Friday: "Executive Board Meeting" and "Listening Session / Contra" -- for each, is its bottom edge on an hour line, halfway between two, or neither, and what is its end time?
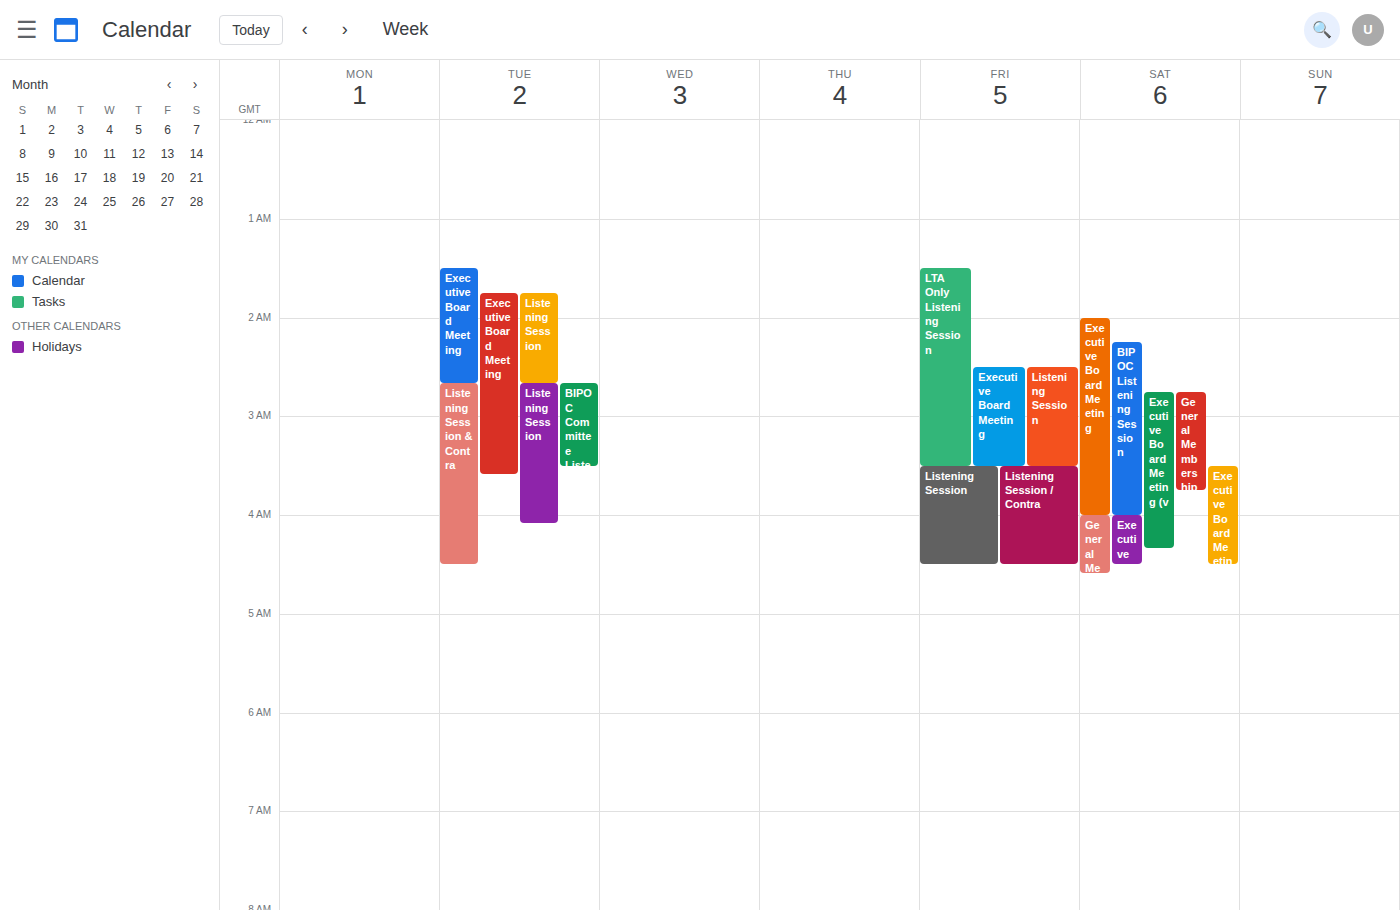
"Executive Board Meeting": 3:30 AM, halfway between the 3 AM and 4 AM lines. "Listening Session / Contra": 4:30 AM, halfway between the 4 AM and 5 AM lines.